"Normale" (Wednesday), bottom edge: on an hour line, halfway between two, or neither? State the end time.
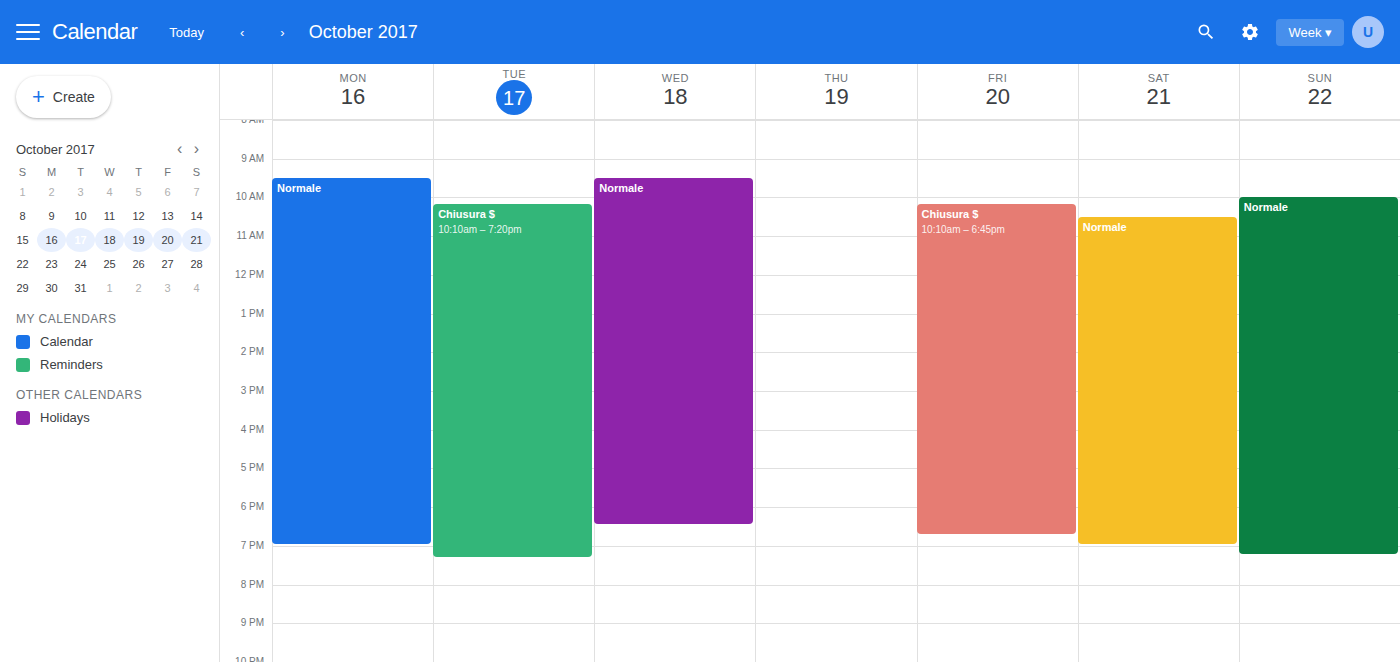
6:30 PM -- halfway between the 6 PM and 7 PM lines.